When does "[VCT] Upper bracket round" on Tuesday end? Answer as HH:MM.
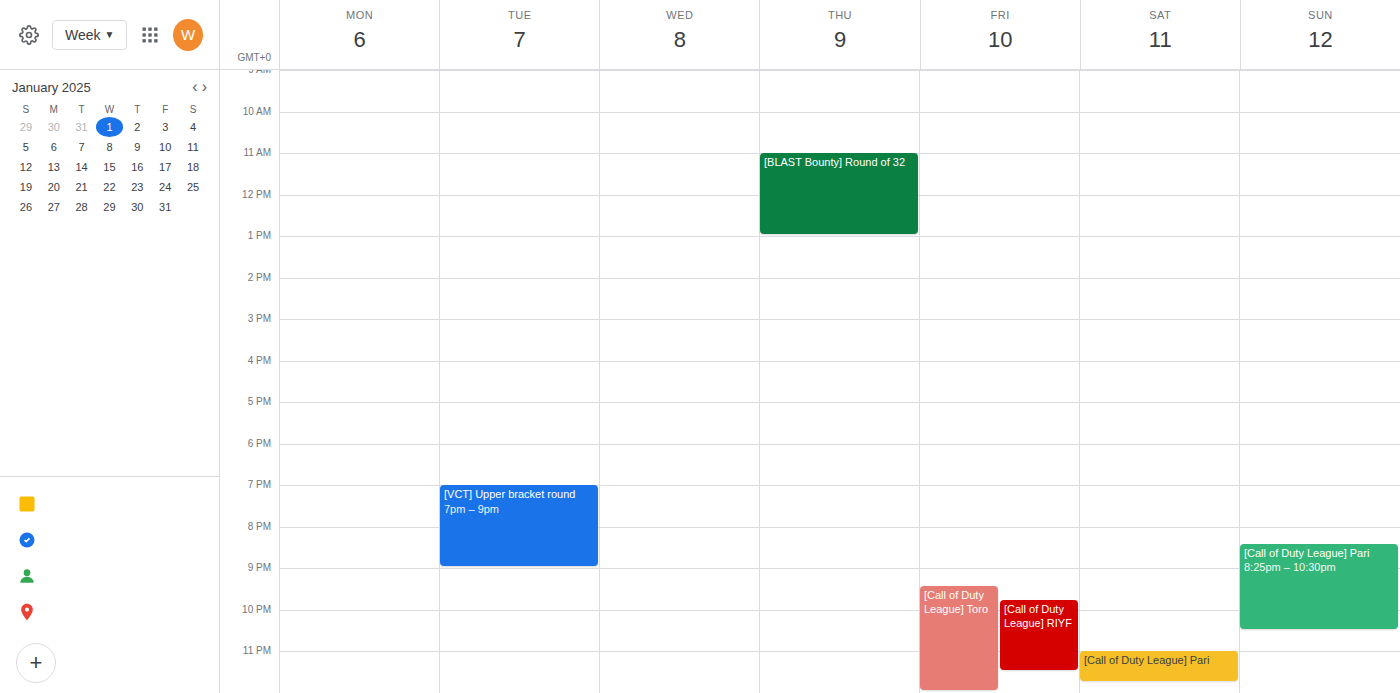
21:00